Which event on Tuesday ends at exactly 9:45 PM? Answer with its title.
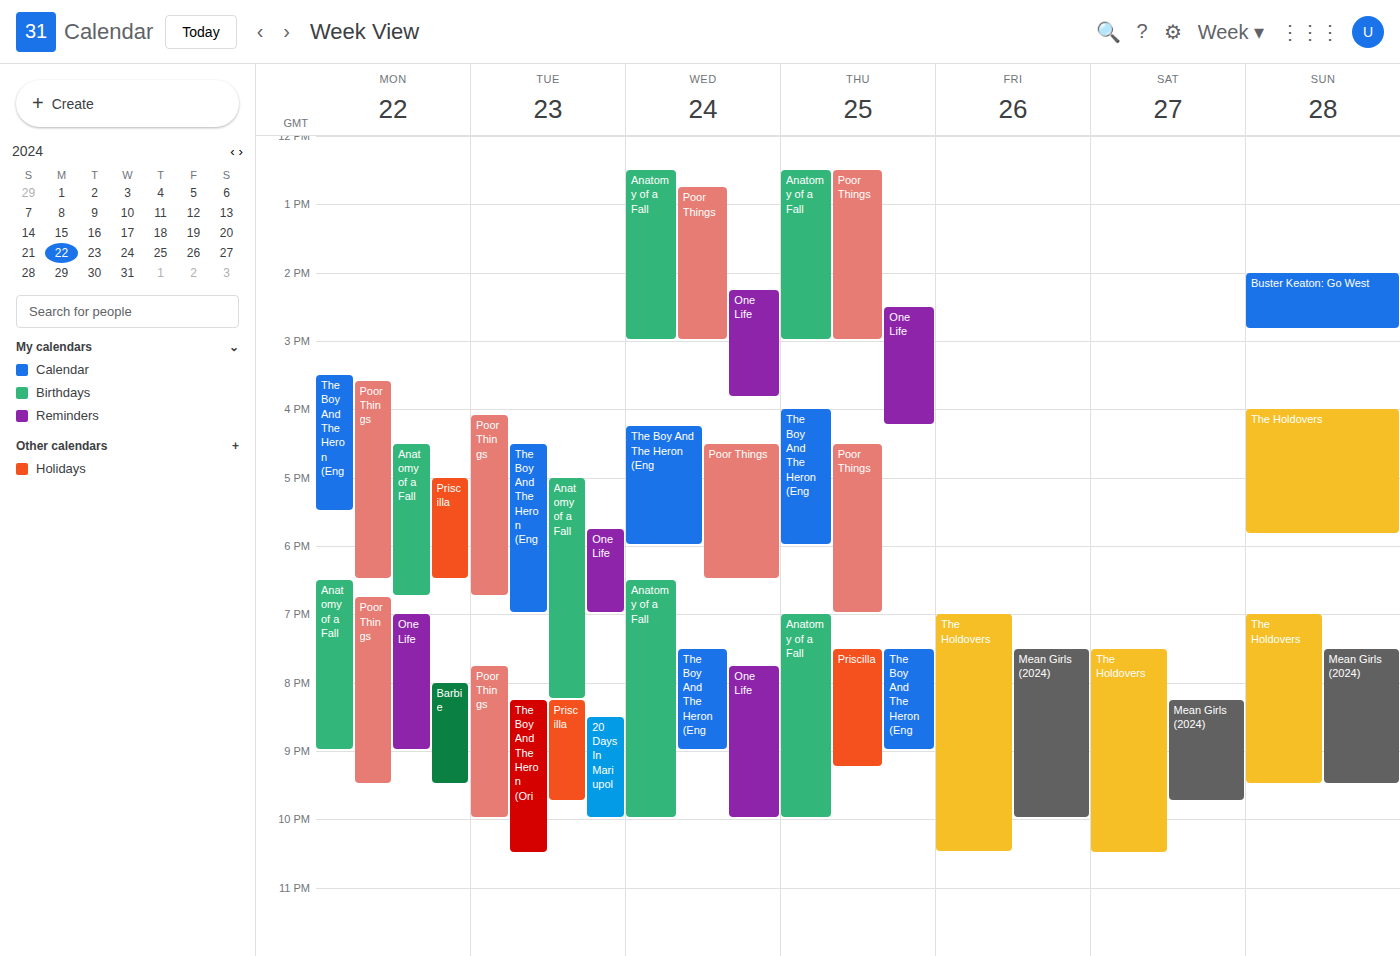
"Priscilla"